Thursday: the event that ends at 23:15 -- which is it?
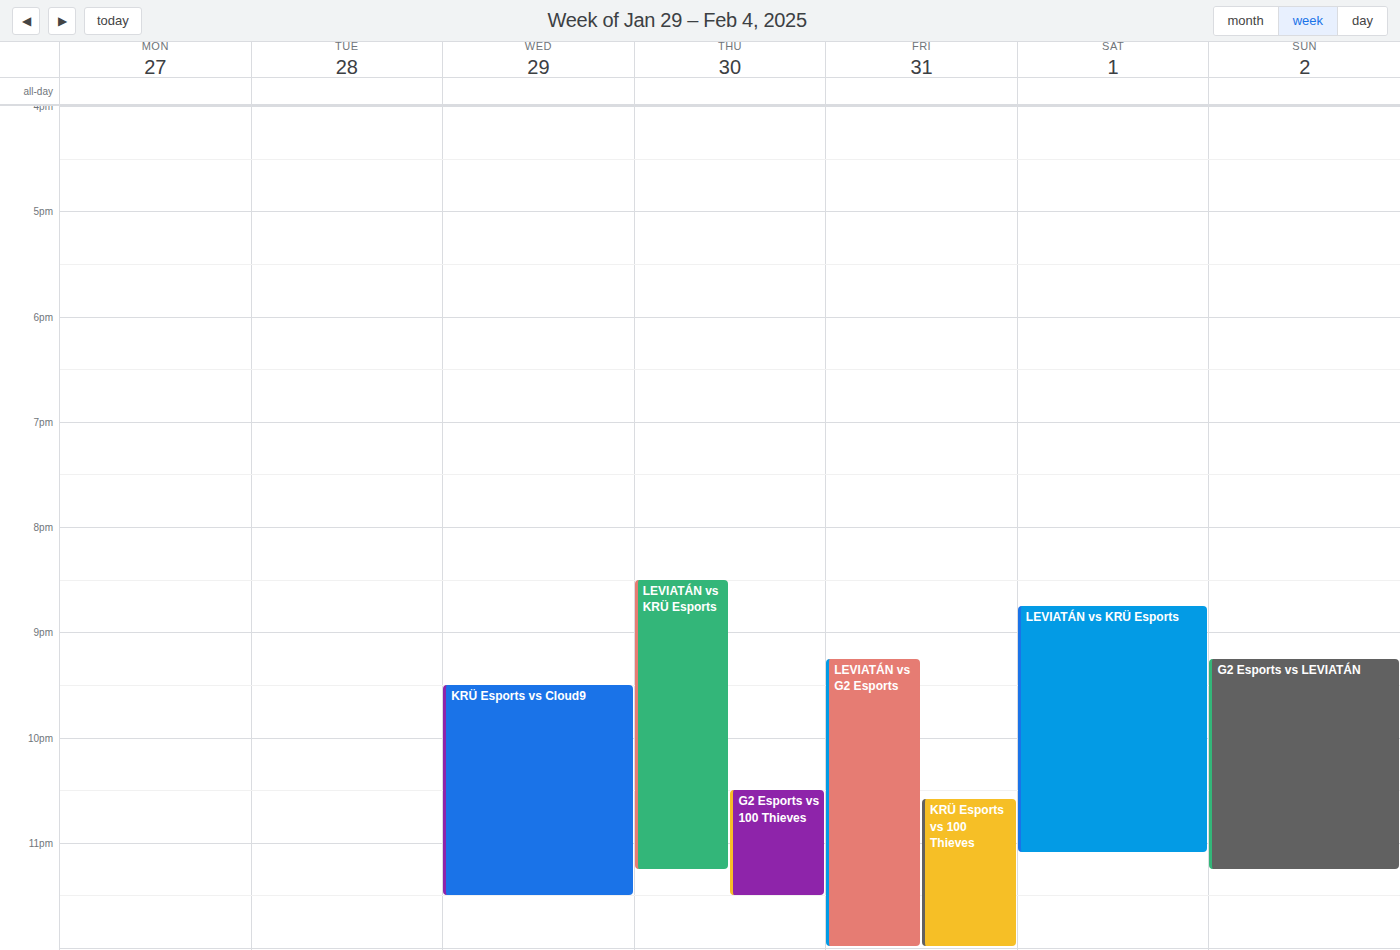
"LEVIATÁN vs KRÜ Esports"